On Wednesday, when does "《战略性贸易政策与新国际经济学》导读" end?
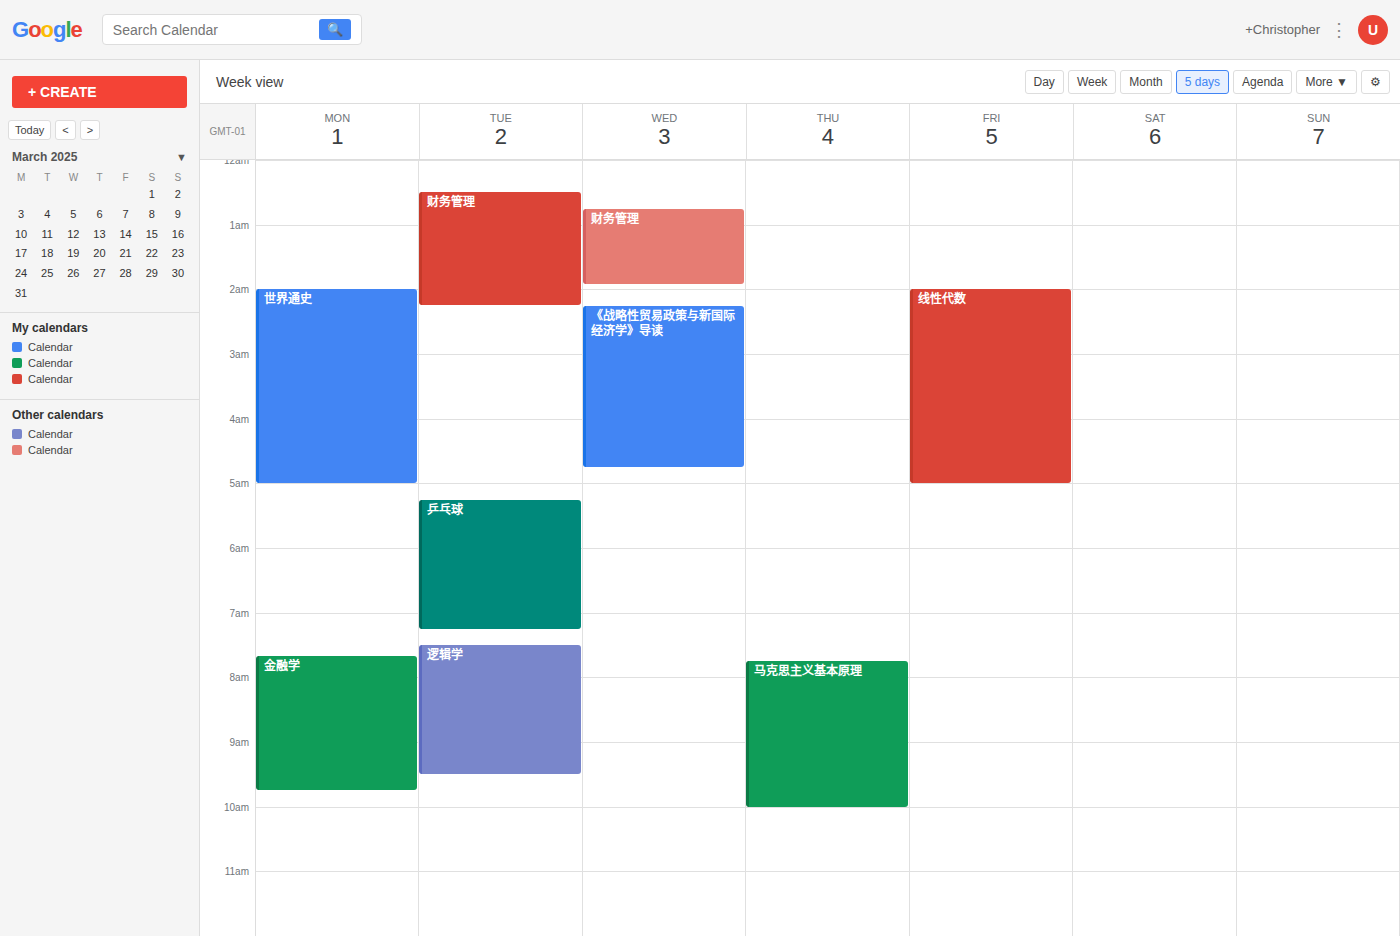
04:45